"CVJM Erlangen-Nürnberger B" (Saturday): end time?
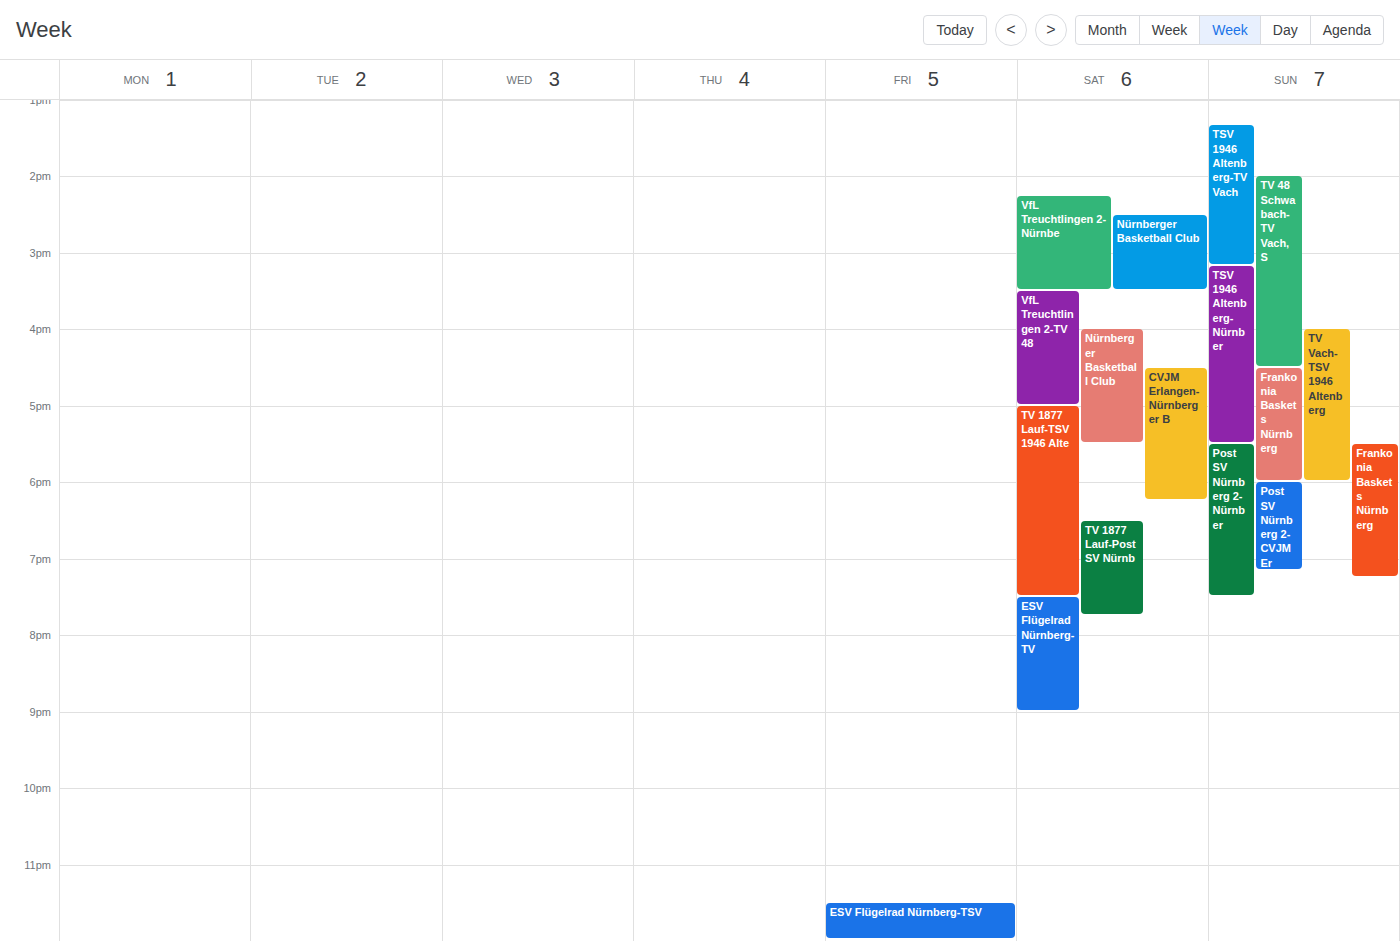
6:15 PM